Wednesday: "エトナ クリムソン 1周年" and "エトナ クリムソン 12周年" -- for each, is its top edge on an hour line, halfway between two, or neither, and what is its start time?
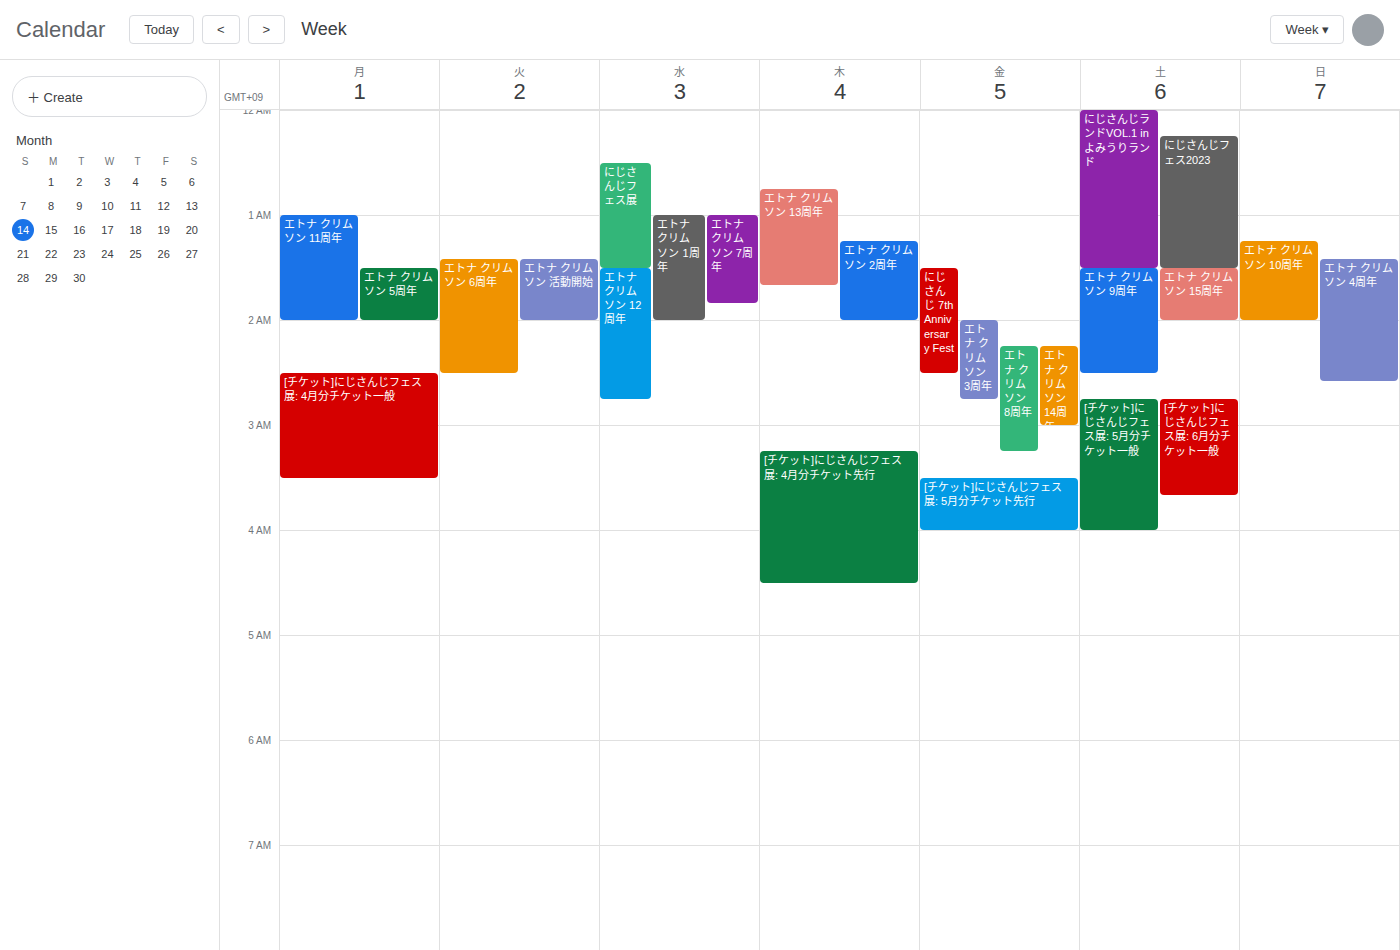
"エトナ クリムソン 1周年": 1:00 AM, exactly on the 1 AM line. "エトナ クリムソン 12周年": 1:30 AM, halfway between the 1 AM and 2 AM lines.